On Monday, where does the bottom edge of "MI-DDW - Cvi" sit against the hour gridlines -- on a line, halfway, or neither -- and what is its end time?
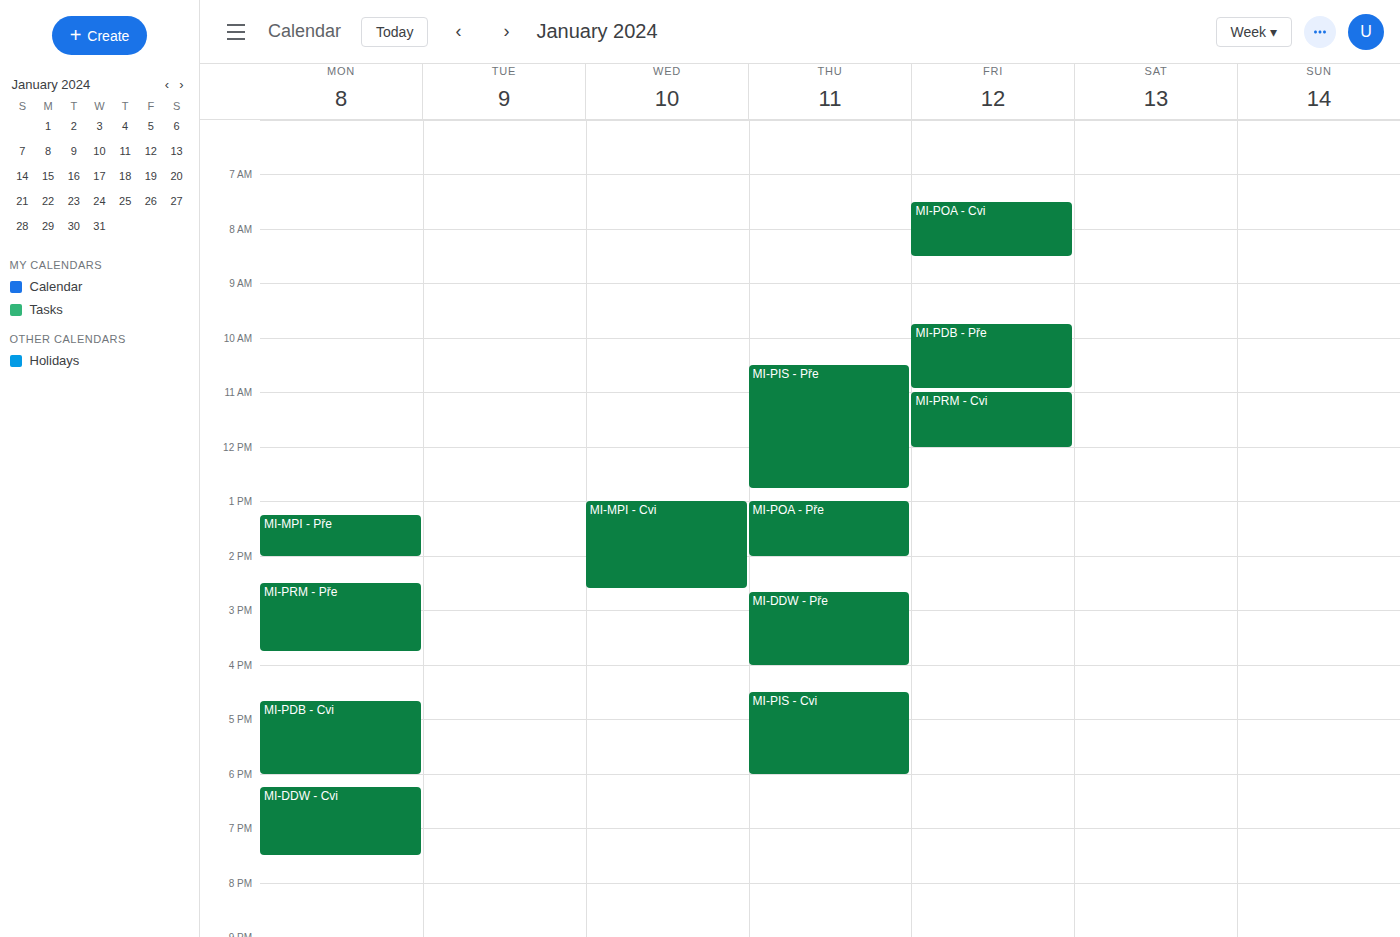
7:30 PM -- halfway between the 7 PM and 8 PM lines.